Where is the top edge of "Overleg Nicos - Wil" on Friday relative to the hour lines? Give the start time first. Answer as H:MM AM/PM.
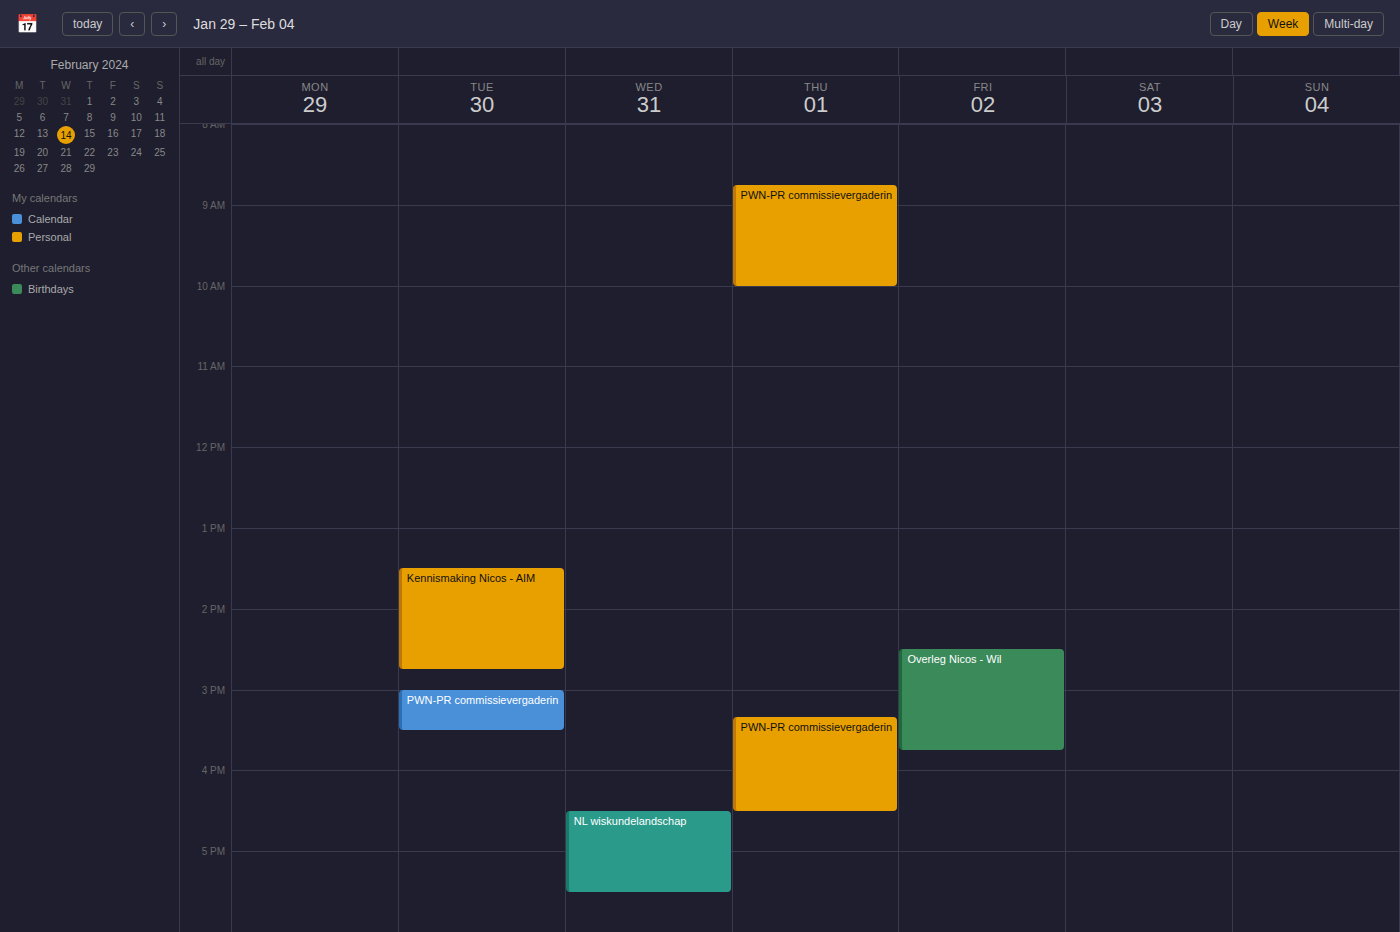
2:30 PM -- halfway between the 2 PM and 3 PM lines.